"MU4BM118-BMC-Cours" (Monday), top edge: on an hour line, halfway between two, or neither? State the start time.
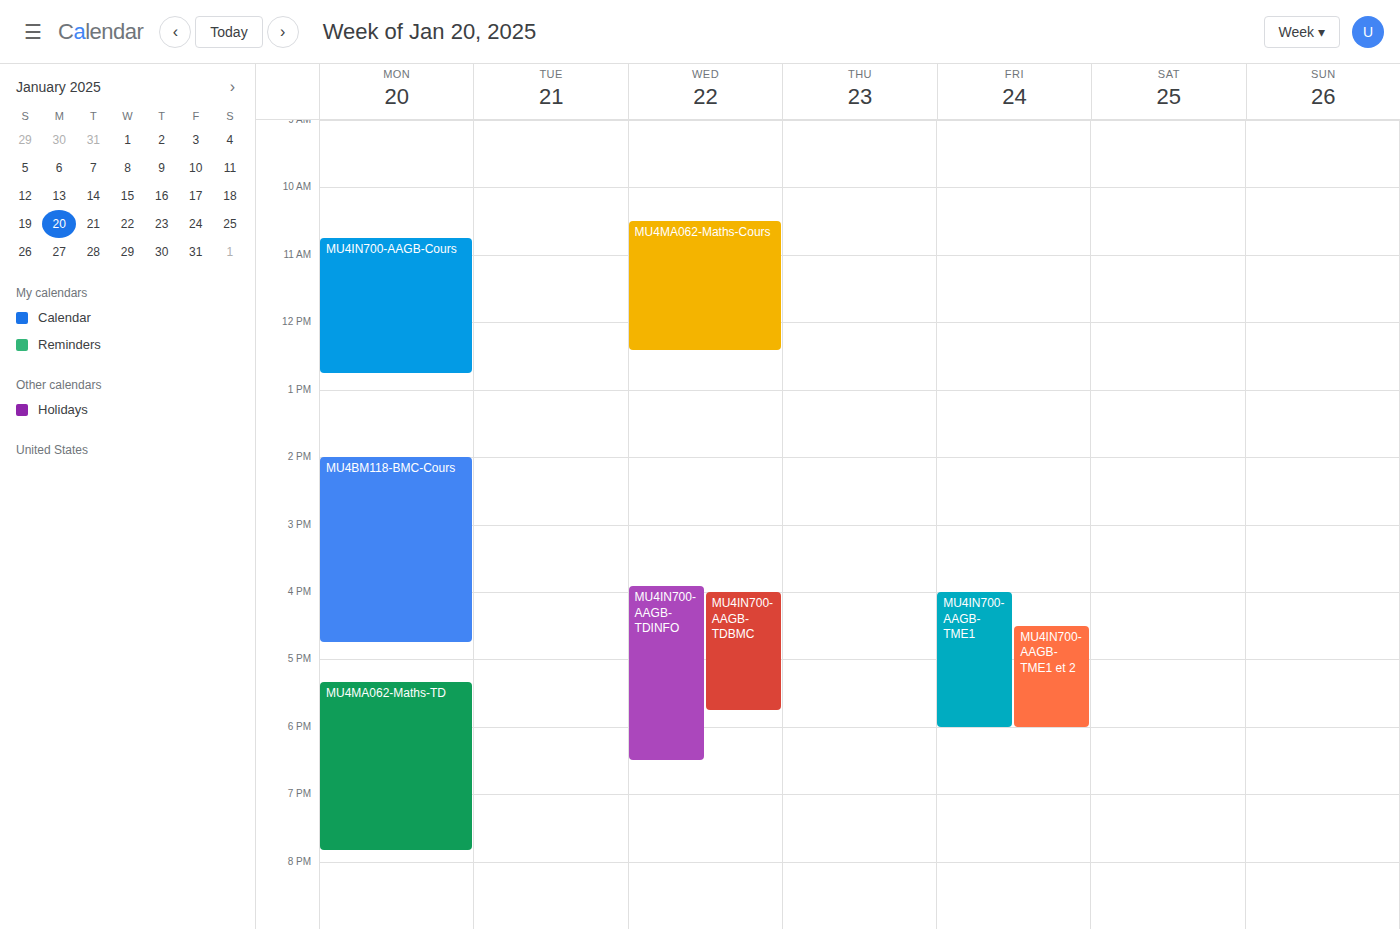
2:00 PM -- exactly on the 2 PM line.